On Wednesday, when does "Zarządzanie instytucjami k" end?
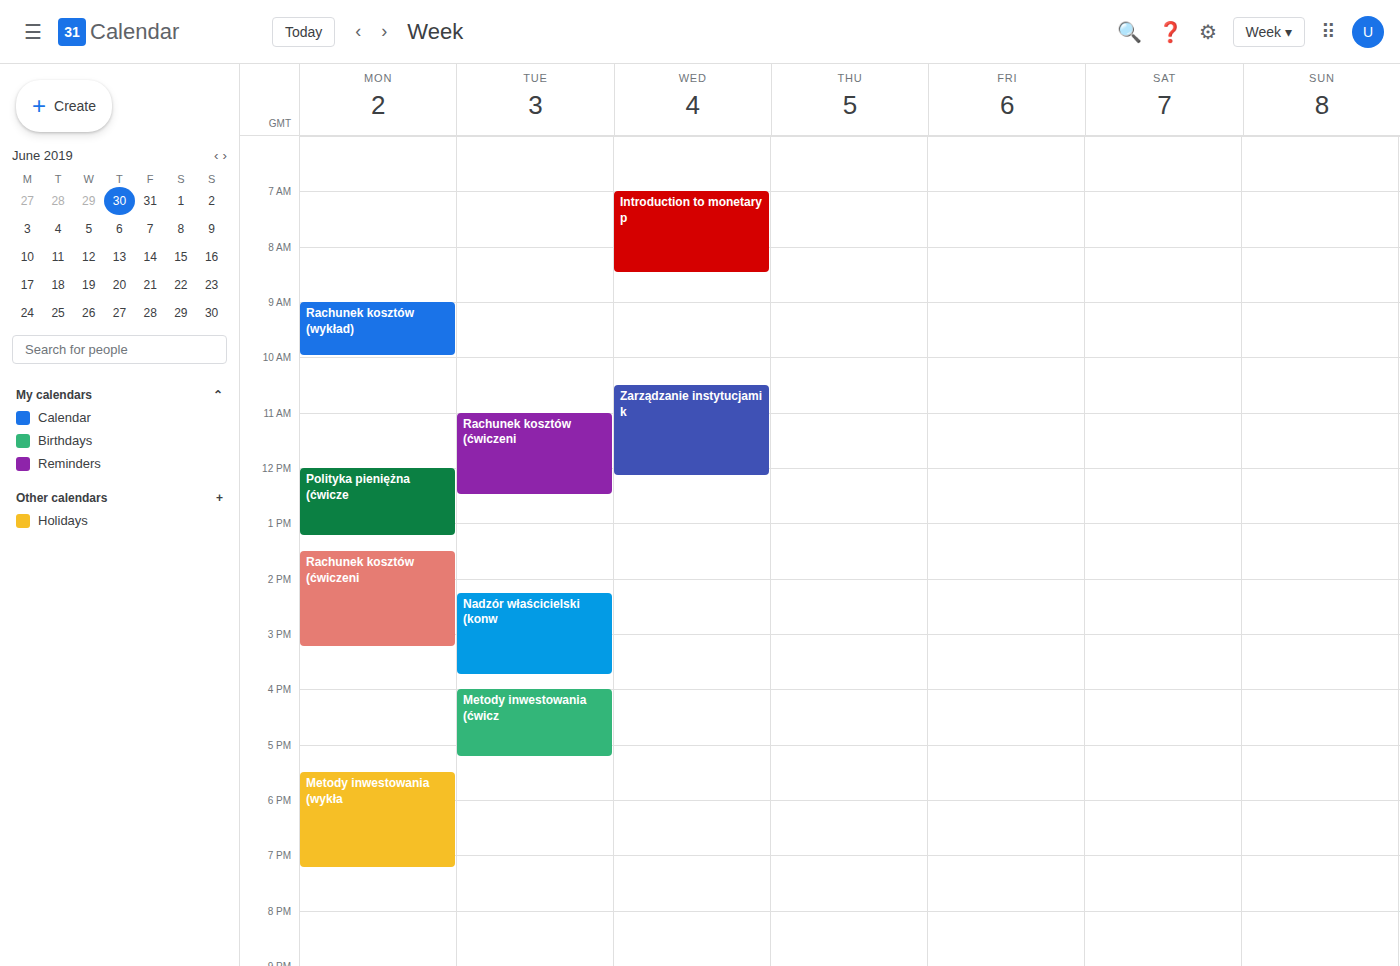
12:10 PM